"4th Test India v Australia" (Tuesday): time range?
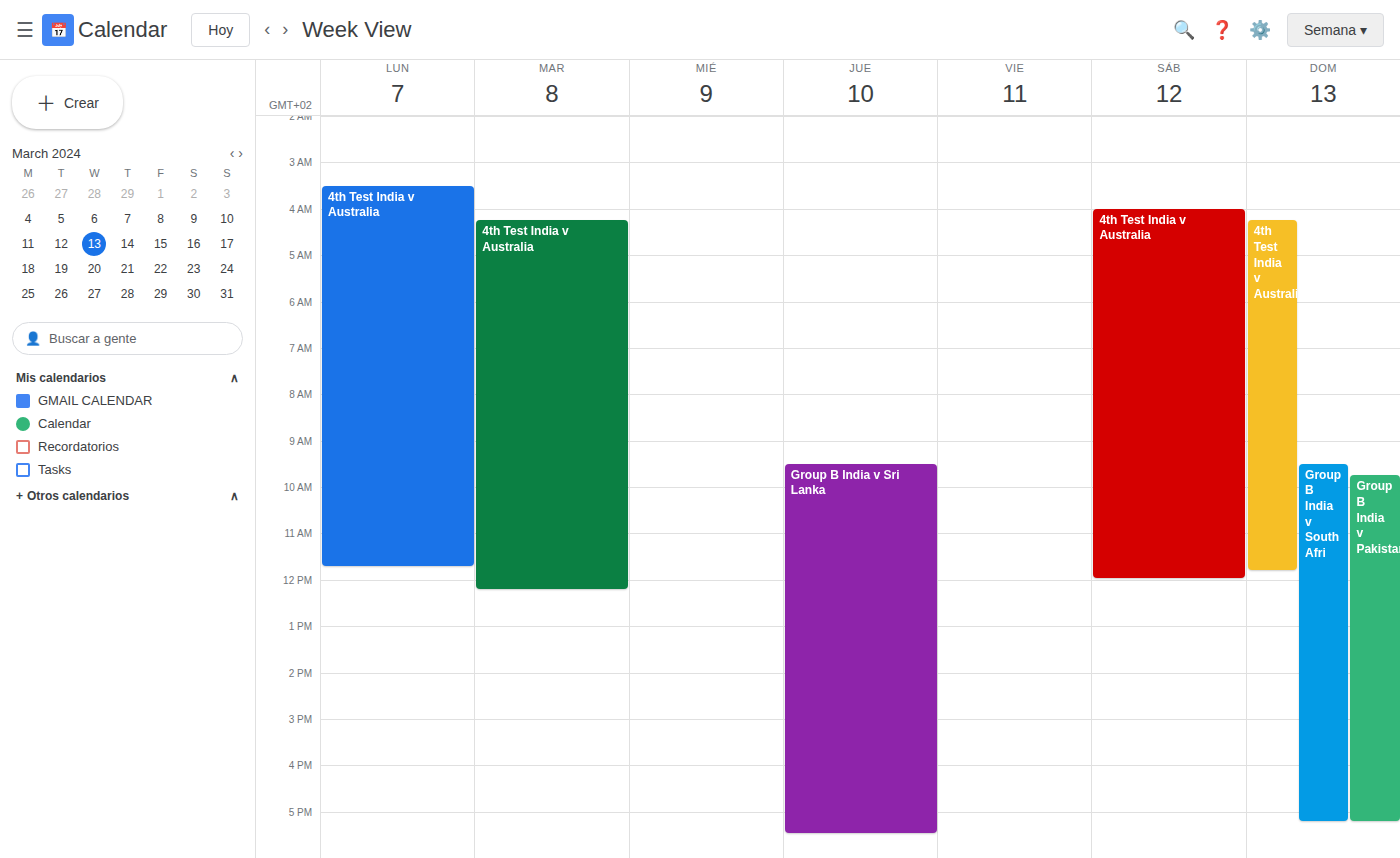
4:15 AM to 12:15 PM